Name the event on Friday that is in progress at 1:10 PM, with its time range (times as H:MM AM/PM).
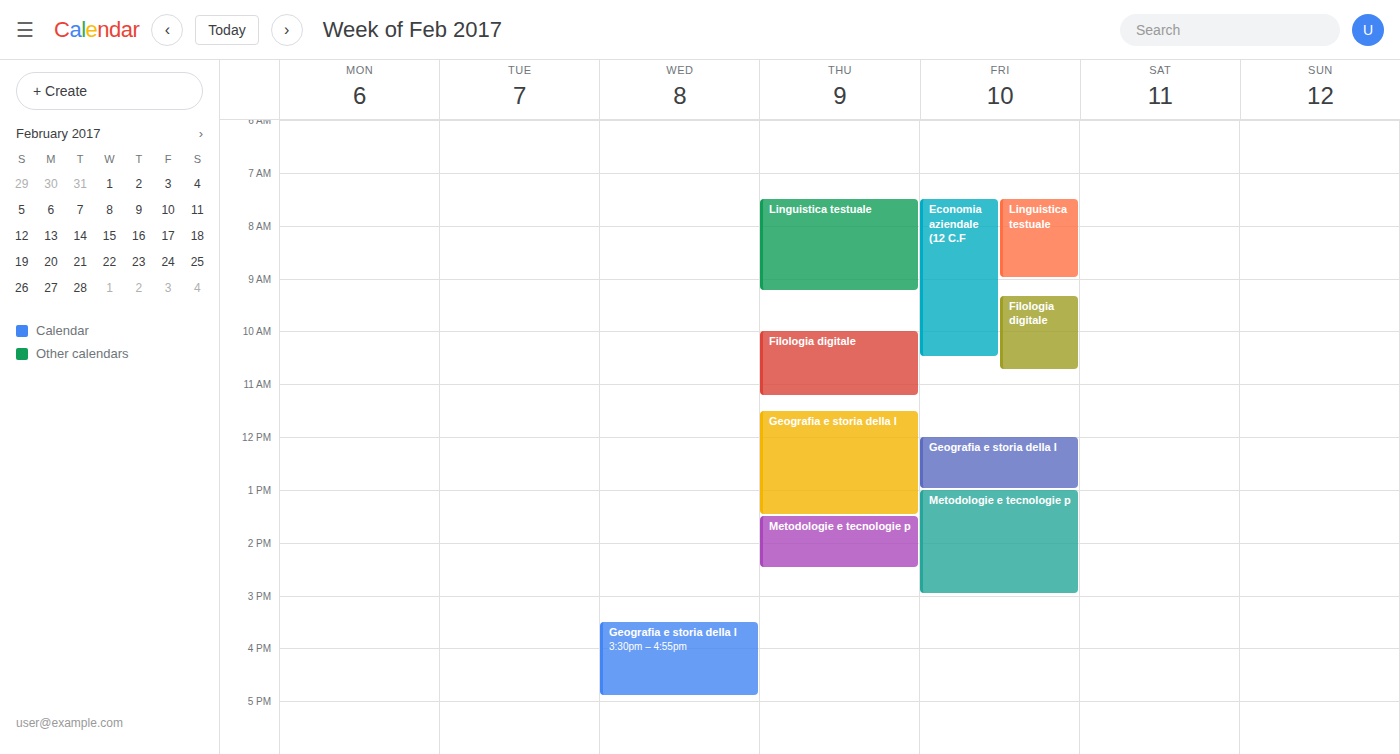
"Metodologie e tecnologie p", 1:00 PM to 3:00 PM